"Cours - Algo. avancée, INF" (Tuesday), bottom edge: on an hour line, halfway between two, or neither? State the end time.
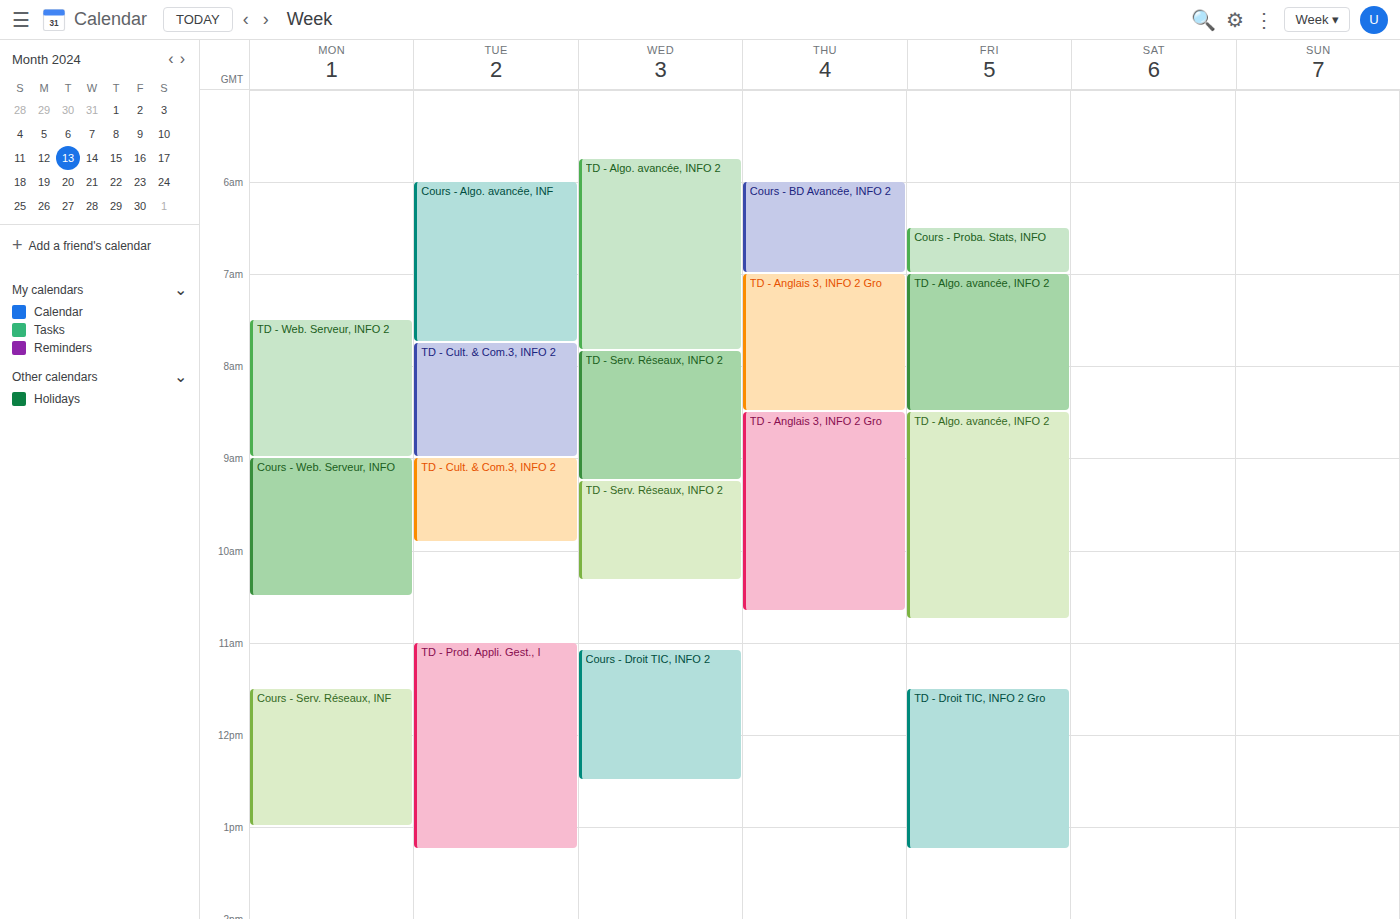
7:45 AM -- neither: three quarters of the way from the 7 AM line to the 8 AM line.